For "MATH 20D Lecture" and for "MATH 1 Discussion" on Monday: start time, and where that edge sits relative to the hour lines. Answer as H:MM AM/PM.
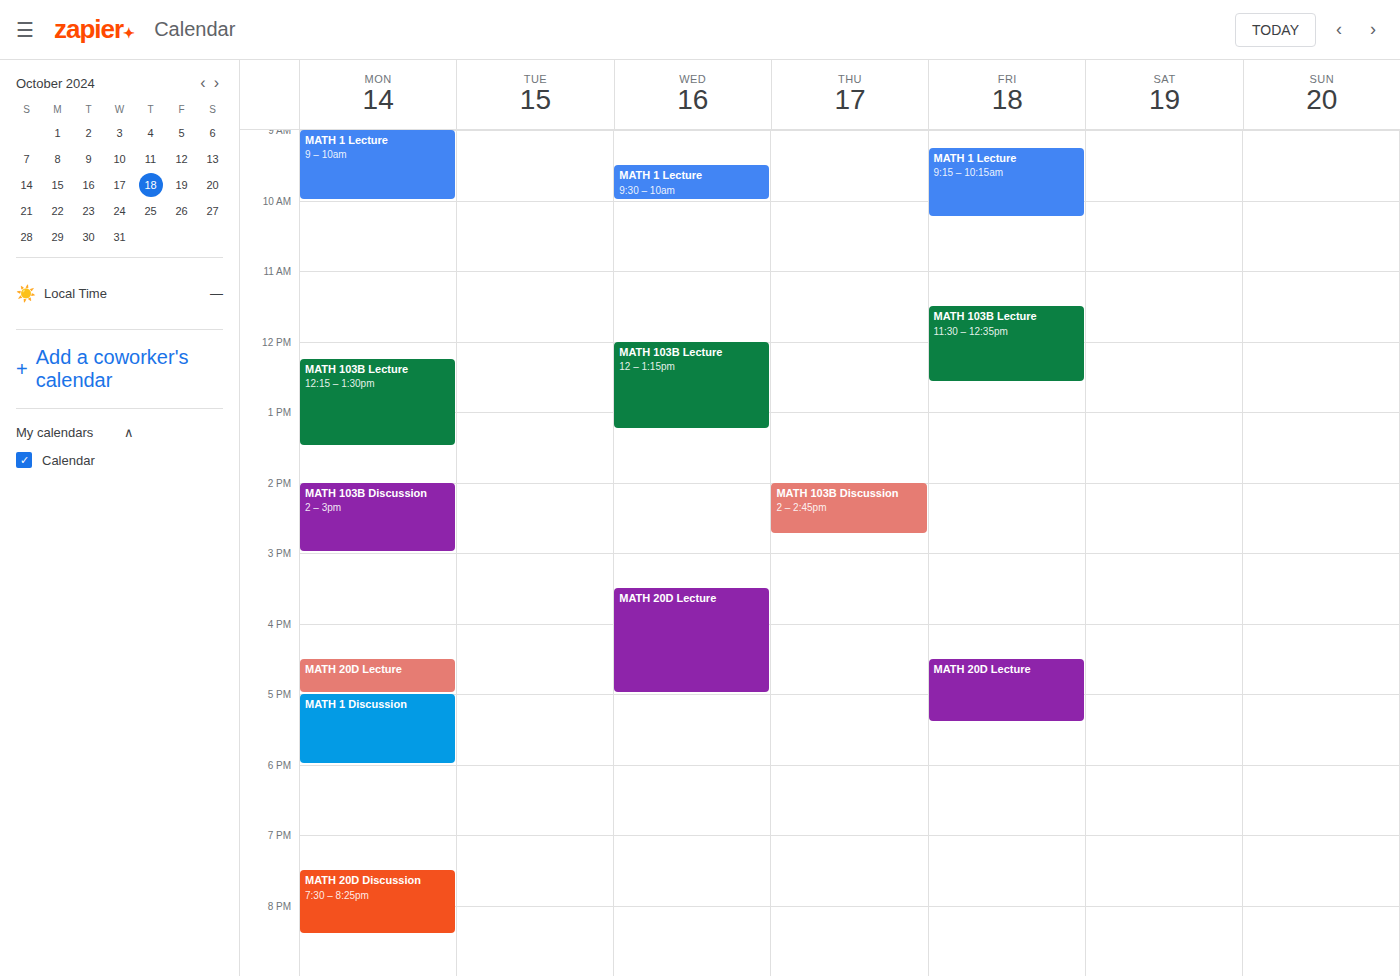
"MATH 20D Lecture": 4:30 PM, halfway between the 4 PM and 5 PM lines. "MATH 1 Discussion": 5:00 PM, exactly on the 5 PM line.